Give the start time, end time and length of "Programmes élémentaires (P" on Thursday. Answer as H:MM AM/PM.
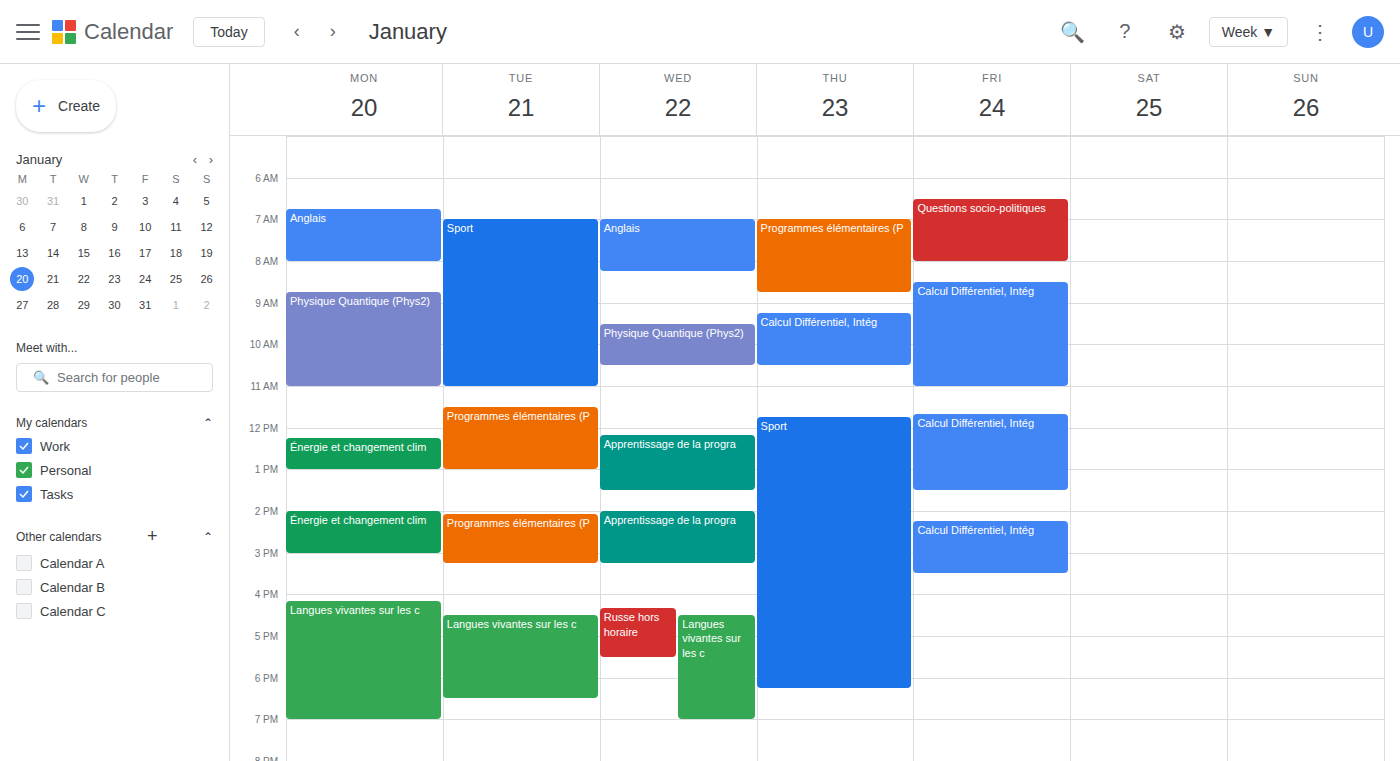
7:00 AM to 8:45 AM, 1 hour 45 minutes